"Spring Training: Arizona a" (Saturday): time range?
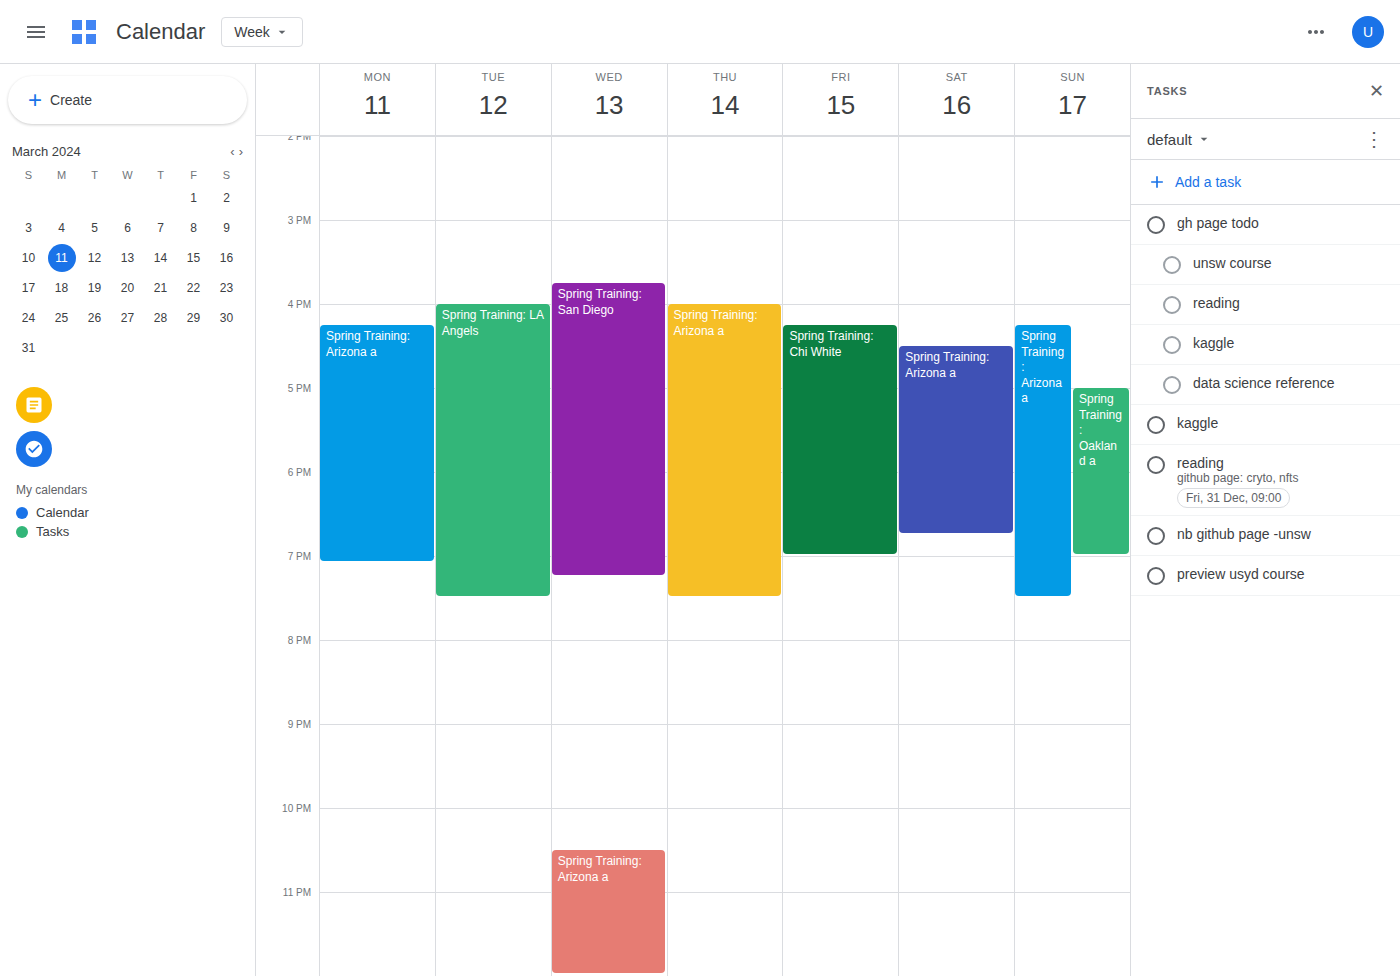
4:30 PM to 6:45 PM